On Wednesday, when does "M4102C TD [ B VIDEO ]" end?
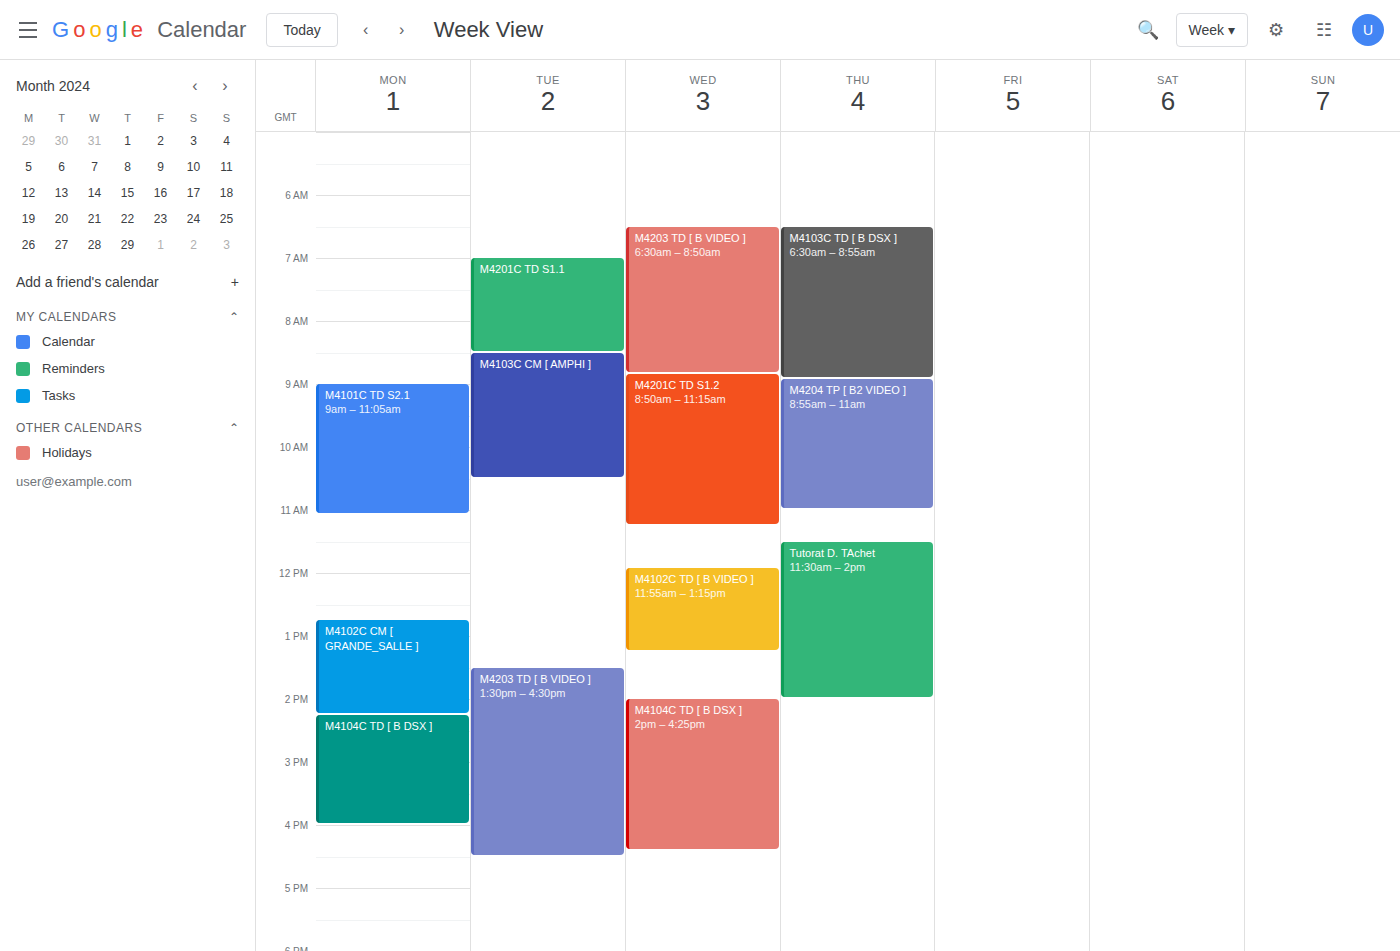
1:15 PM